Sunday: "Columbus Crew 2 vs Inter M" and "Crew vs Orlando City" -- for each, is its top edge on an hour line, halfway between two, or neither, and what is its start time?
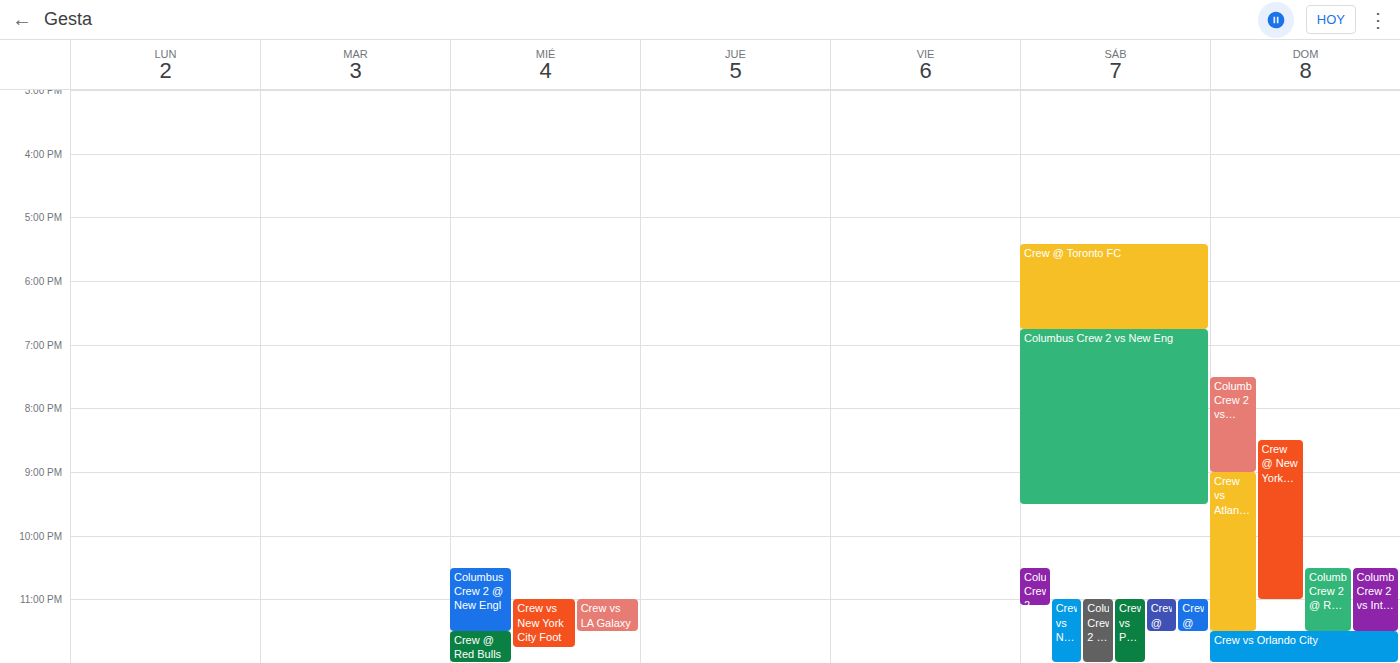
"Columbus Crew 2 vs Inter M": 22:30, halfway between the 22:00 and 23:00 lines. "Crew vs Orlando City": 23:30, halfway between the 23:00 and 24:00 lines.